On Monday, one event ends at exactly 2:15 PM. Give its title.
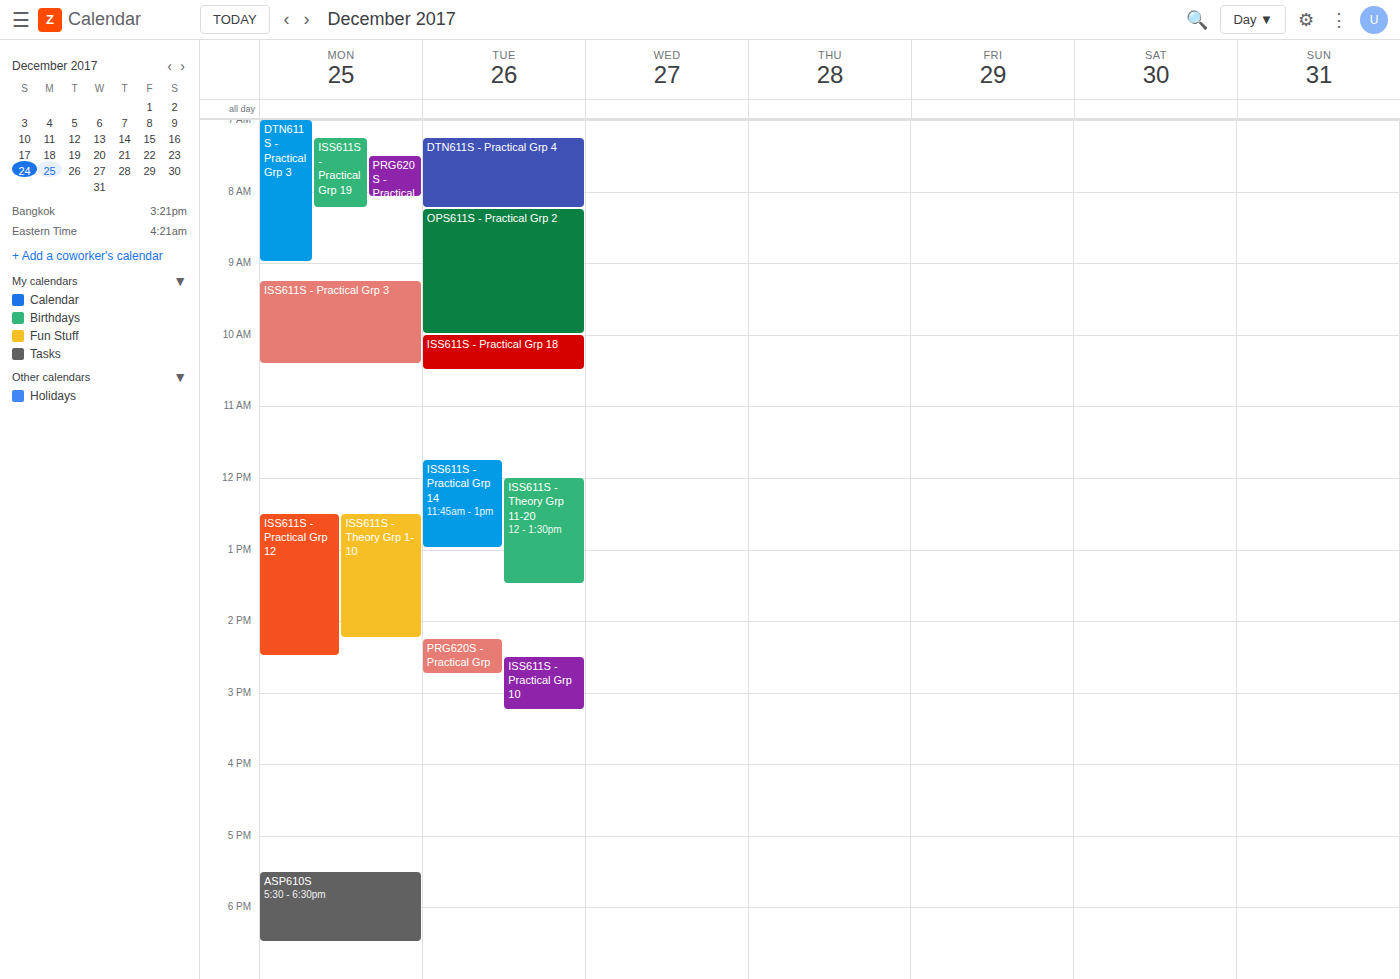
"ISS611S - Theory Grp 1-10"